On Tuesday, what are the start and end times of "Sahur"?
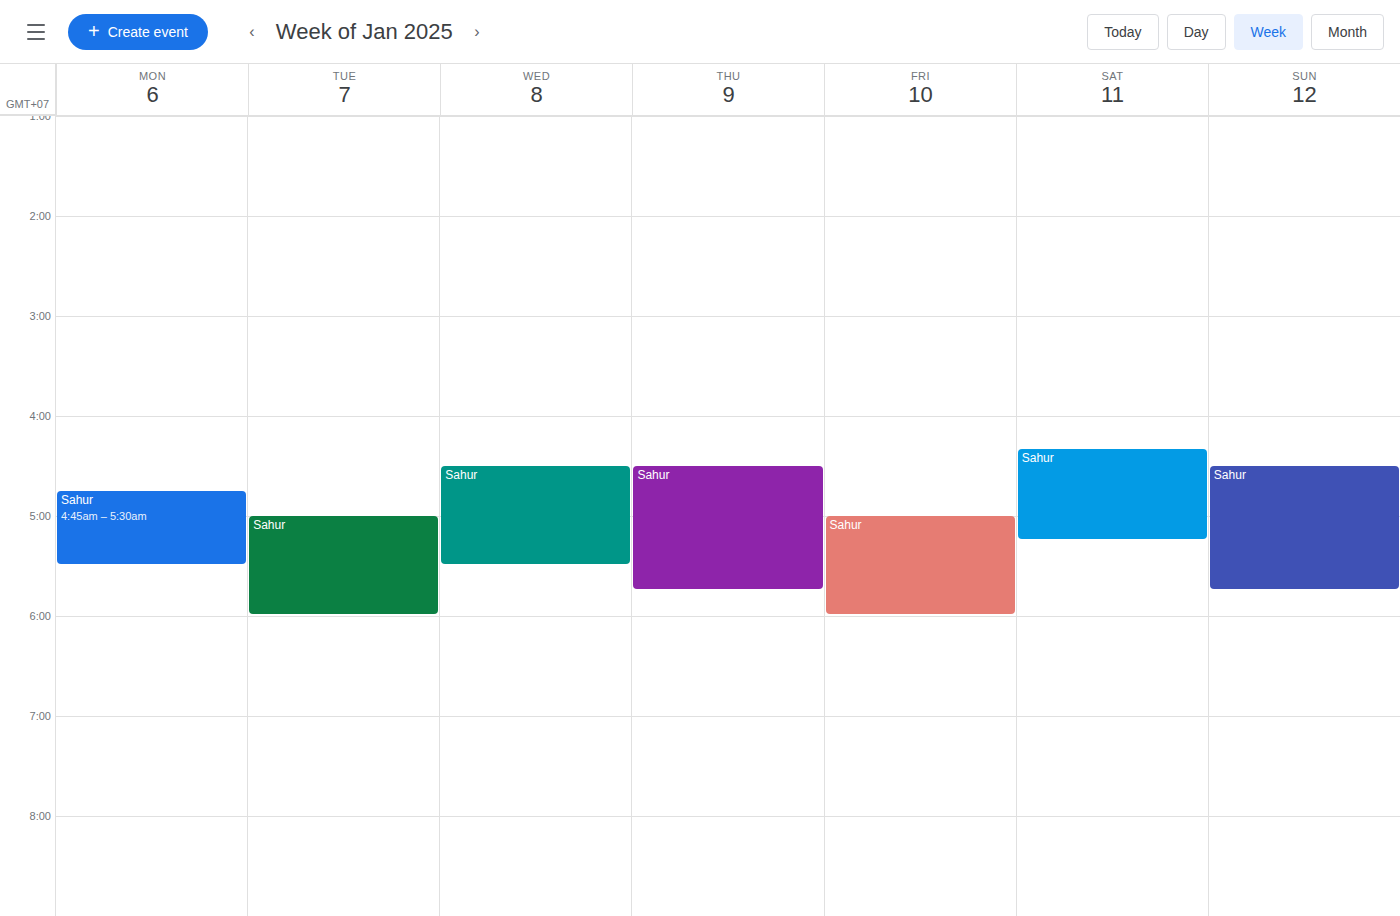
5:00 AM to 6:00 AM